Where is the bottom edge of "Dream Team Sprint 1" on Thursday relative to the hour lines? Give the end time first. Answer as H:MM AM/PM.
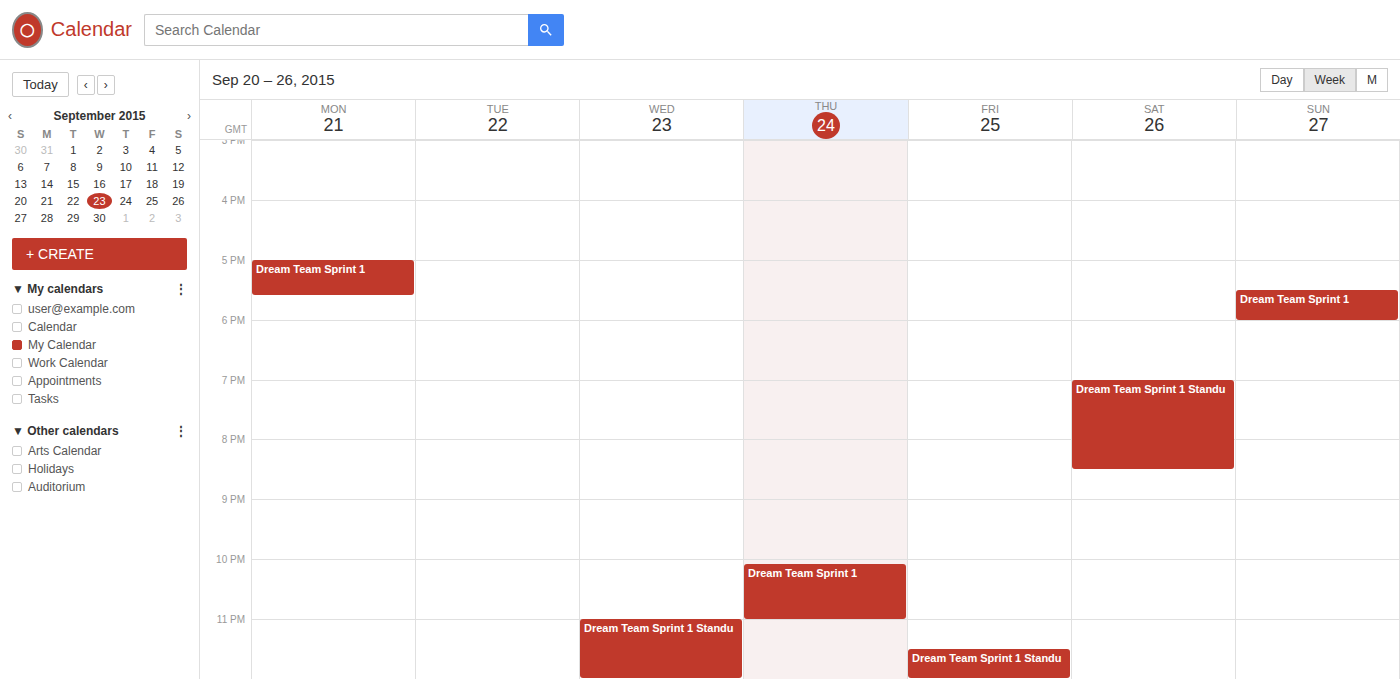
11:00 PM -- exactly on the 11 PM line.